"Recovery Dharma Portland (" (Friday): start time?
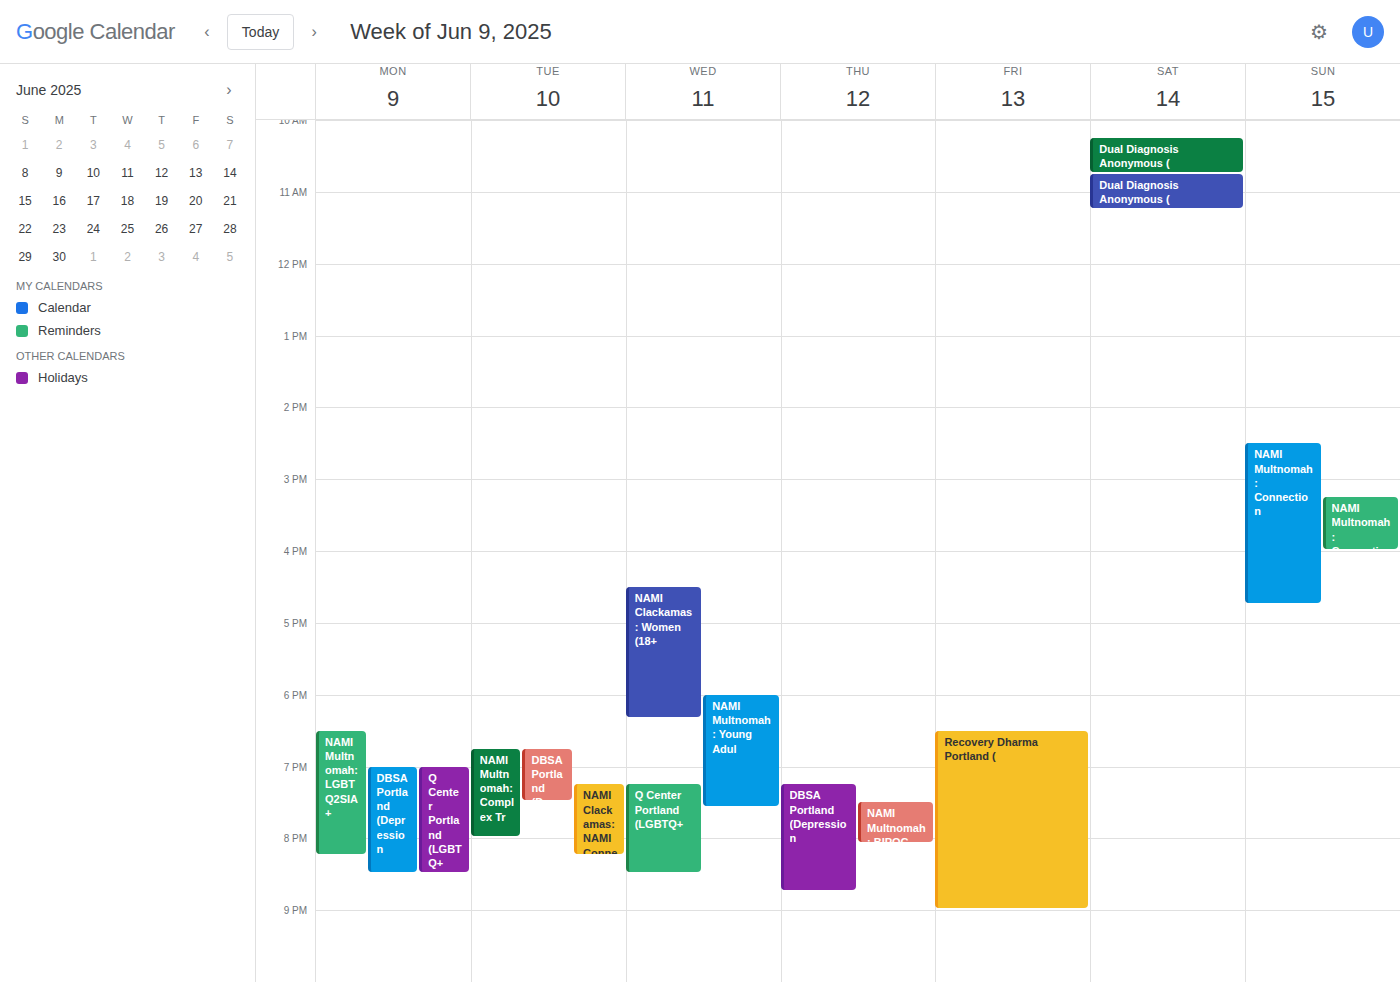
6:30 PM